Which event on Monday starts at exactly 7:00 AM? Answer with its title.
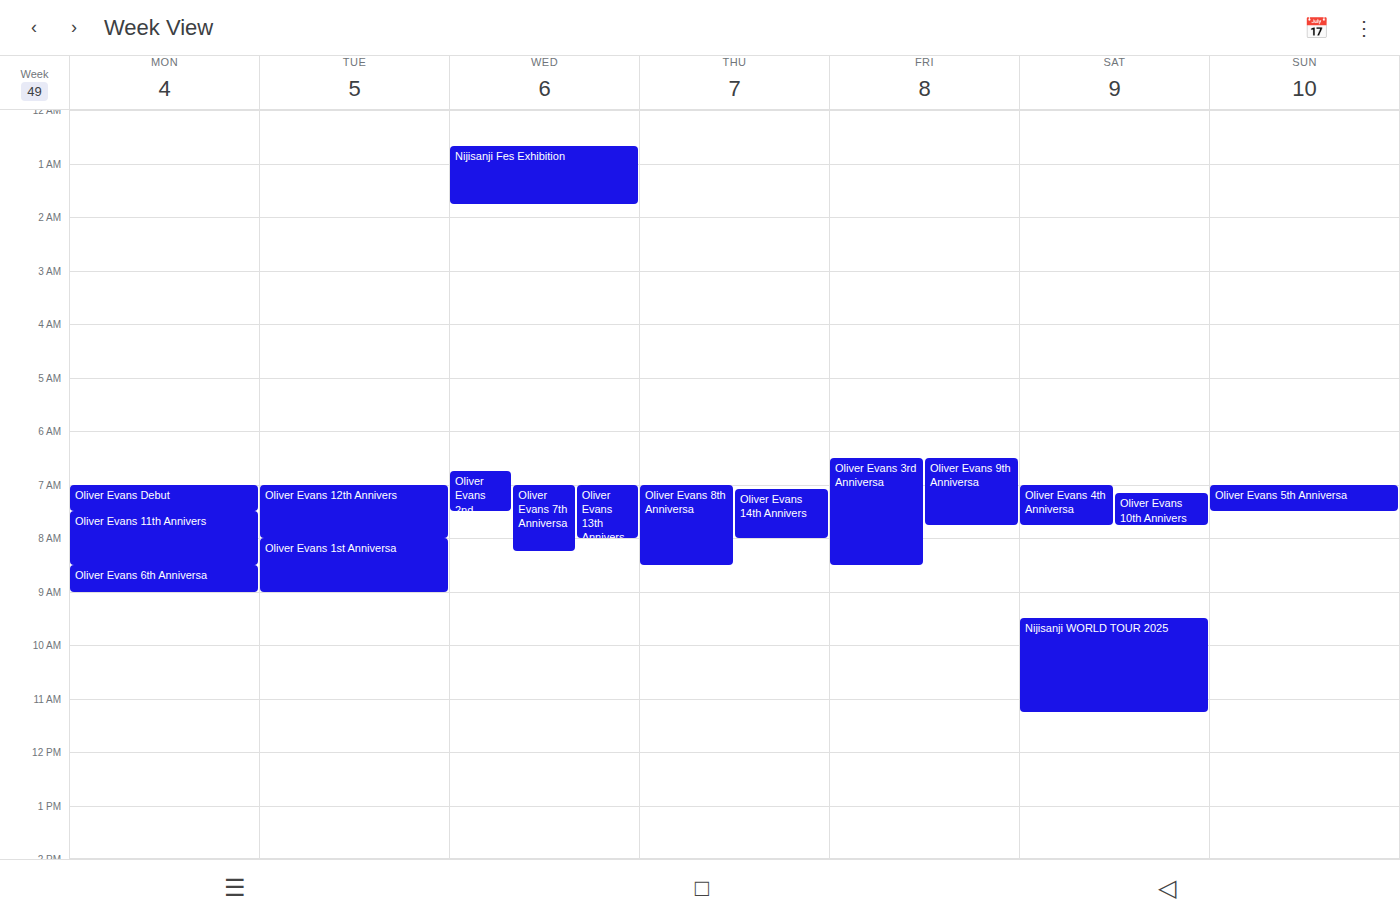
"Oliver Evans Debut"